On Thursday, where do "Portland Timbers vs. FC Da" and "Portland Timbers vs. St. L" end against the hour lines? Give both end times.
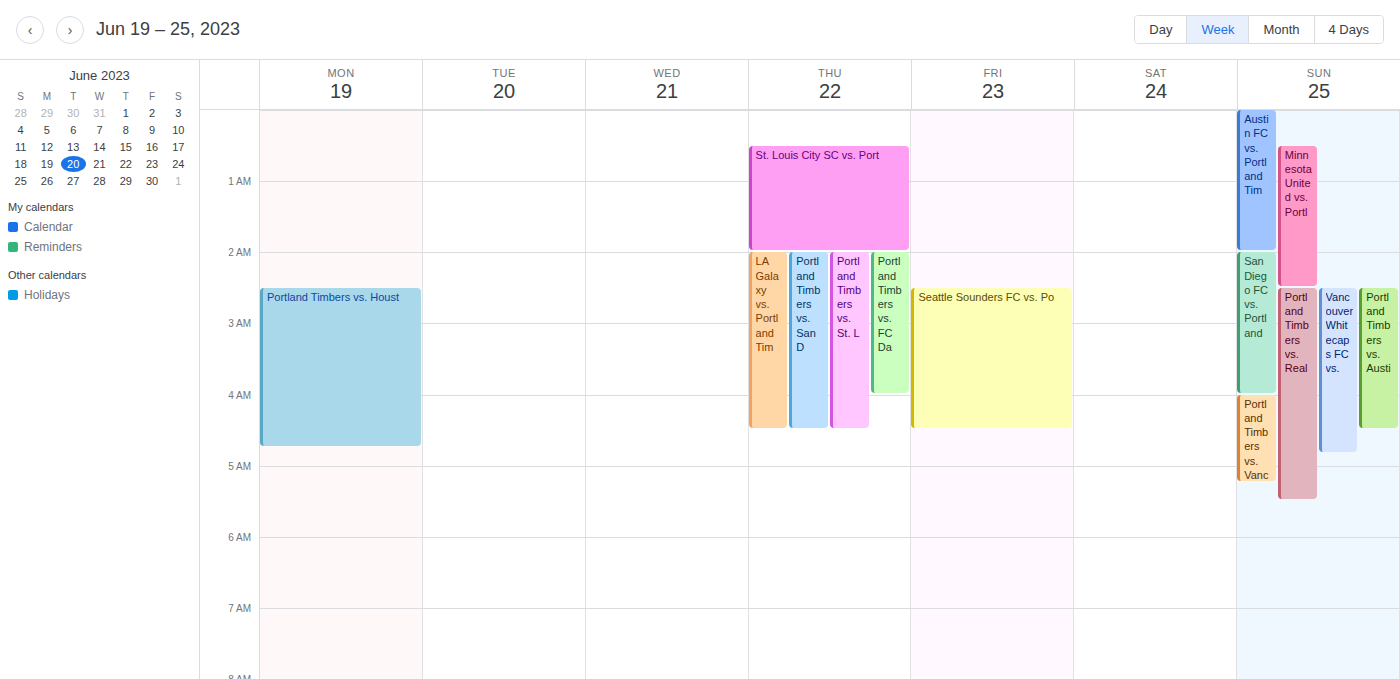
"Portland Timbers vs. FC Da": 04:00, exactly on the 04:00 line. "Portland Timbers vs. St. L": 04:30, halfway between the 04:00 and 05:00 lines.